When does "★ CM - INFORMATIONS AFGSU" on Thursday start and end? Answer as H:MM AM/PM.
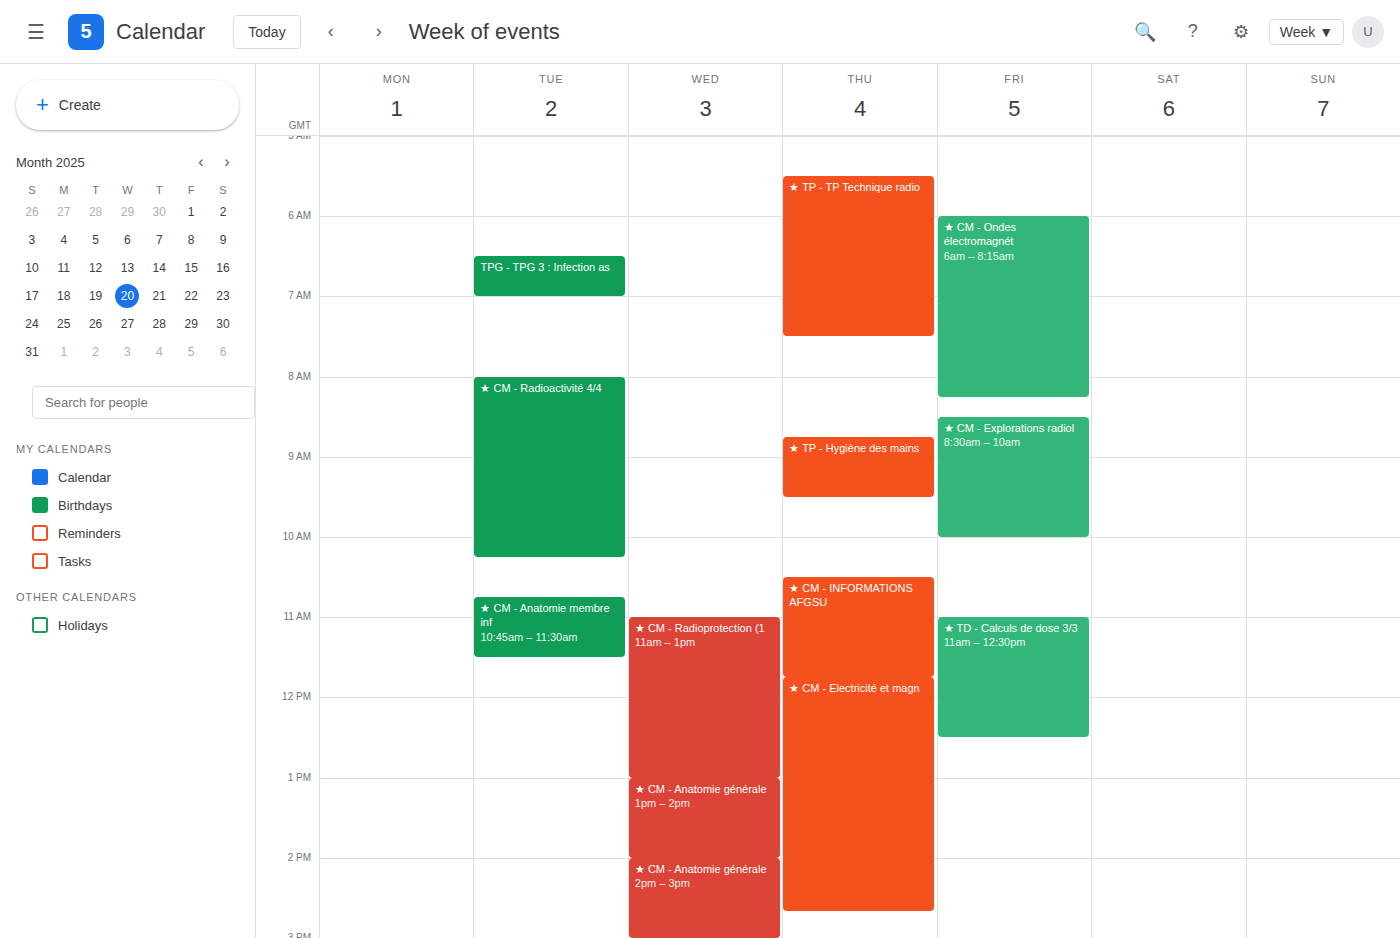
10:30 AM to 11:45 AM